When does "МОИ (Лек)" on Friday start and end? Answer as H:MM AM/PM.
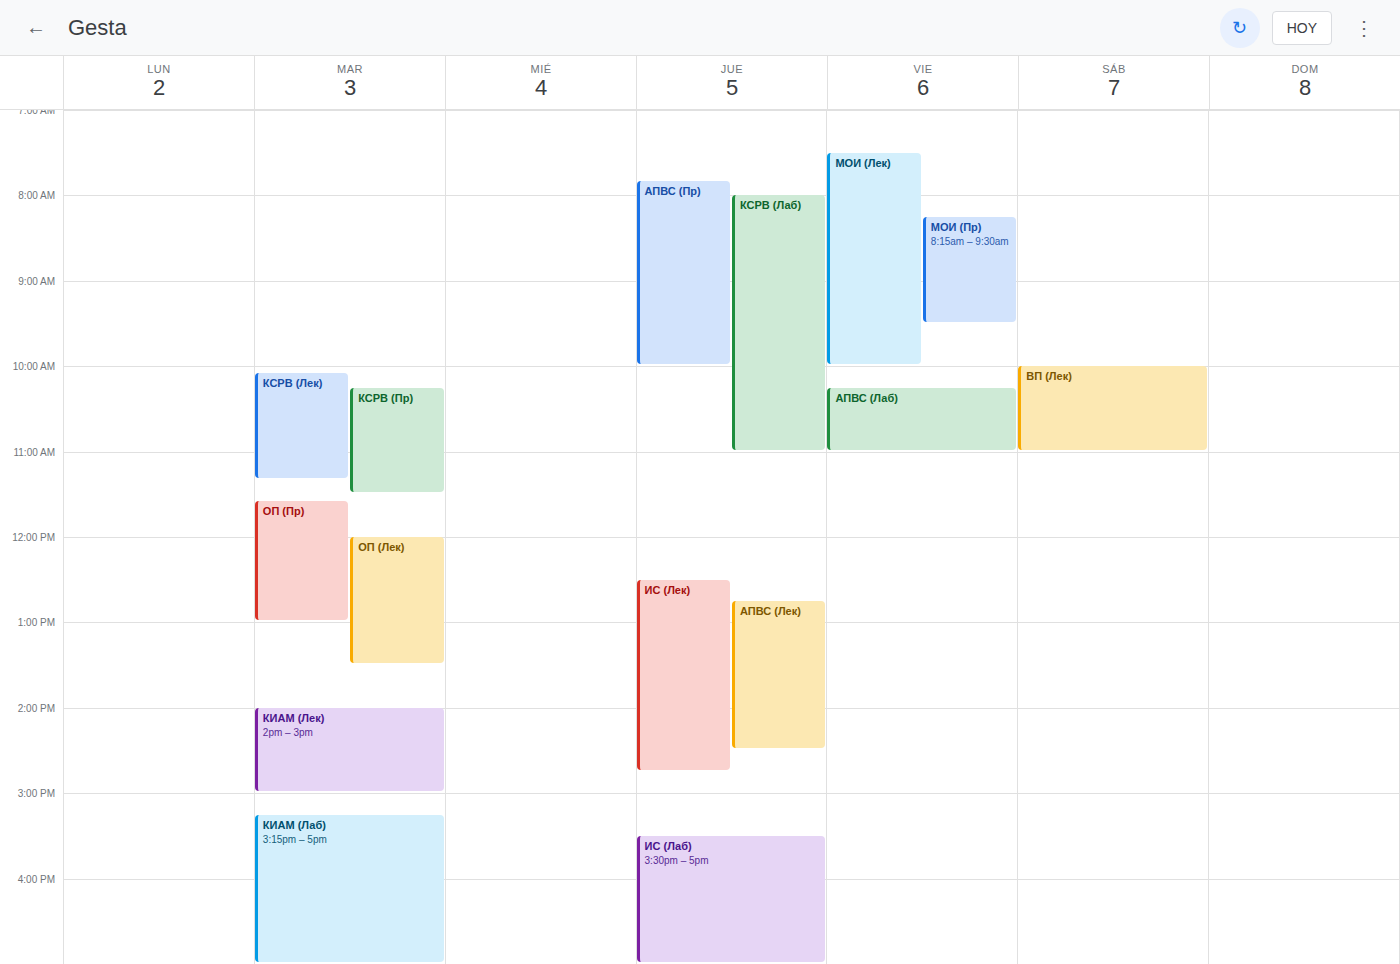
7:30 AM to 10:00 AM